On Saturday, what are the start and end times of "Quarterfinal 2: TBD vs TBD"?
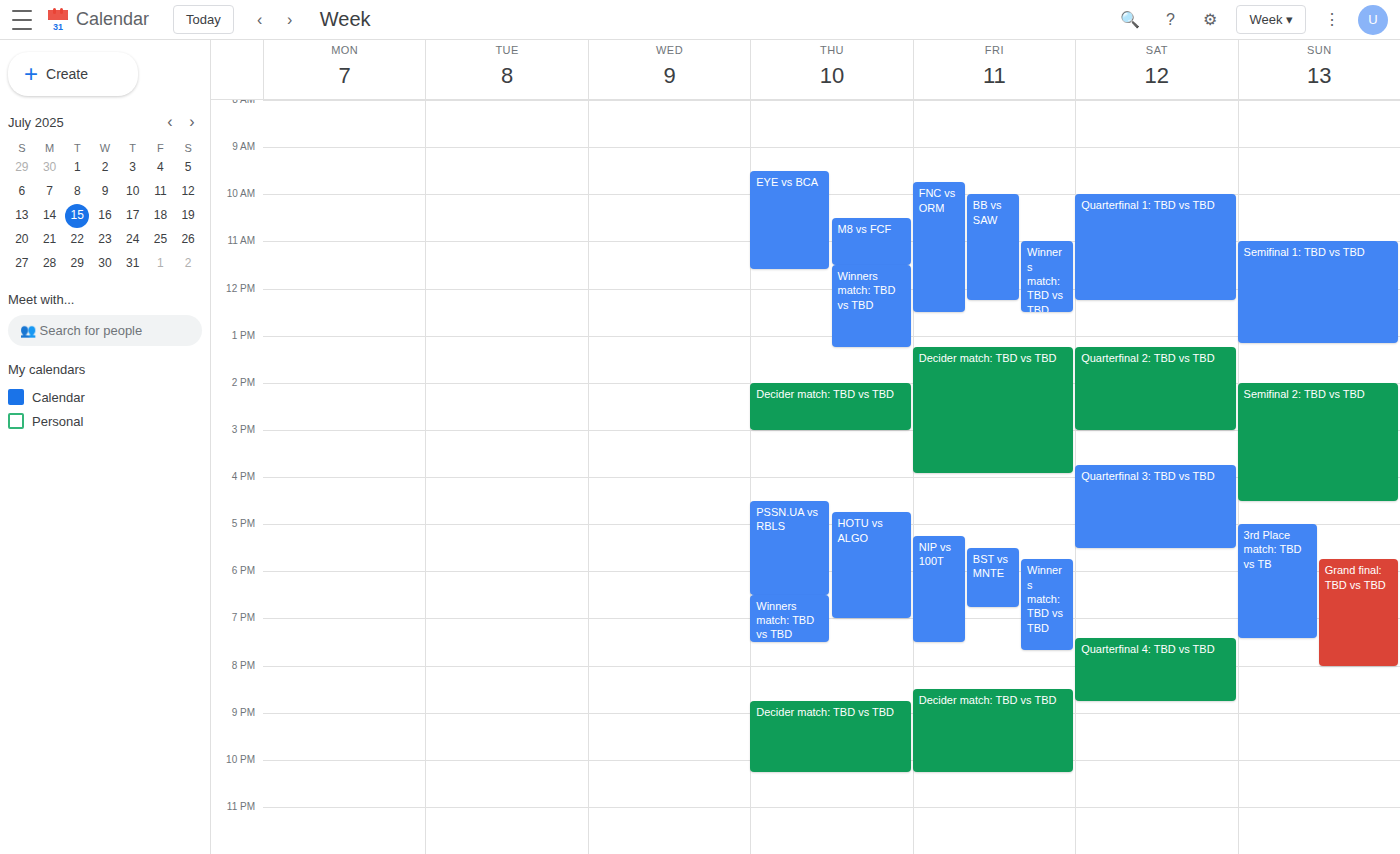
13:15 to 15:00